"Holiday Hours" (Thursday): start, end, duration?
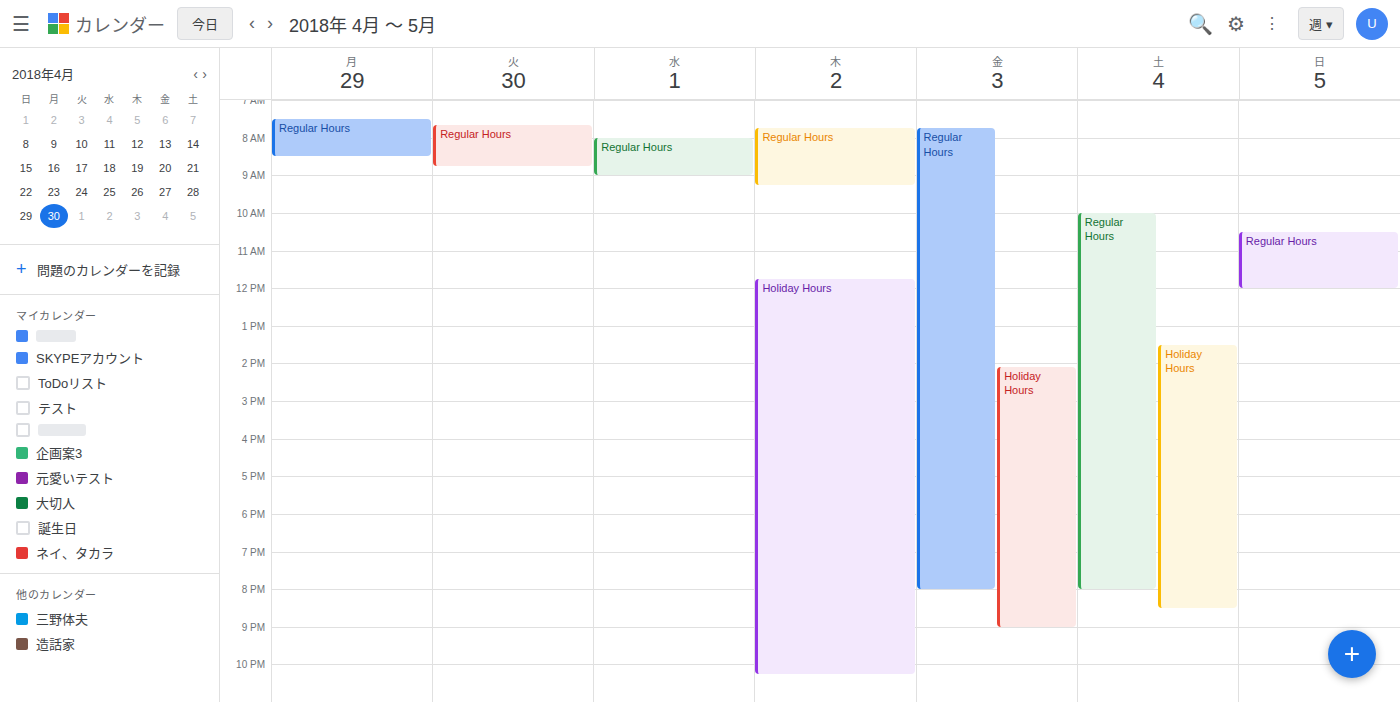
11:45 AM to 10:15 PM, 10 hours 30 minutes